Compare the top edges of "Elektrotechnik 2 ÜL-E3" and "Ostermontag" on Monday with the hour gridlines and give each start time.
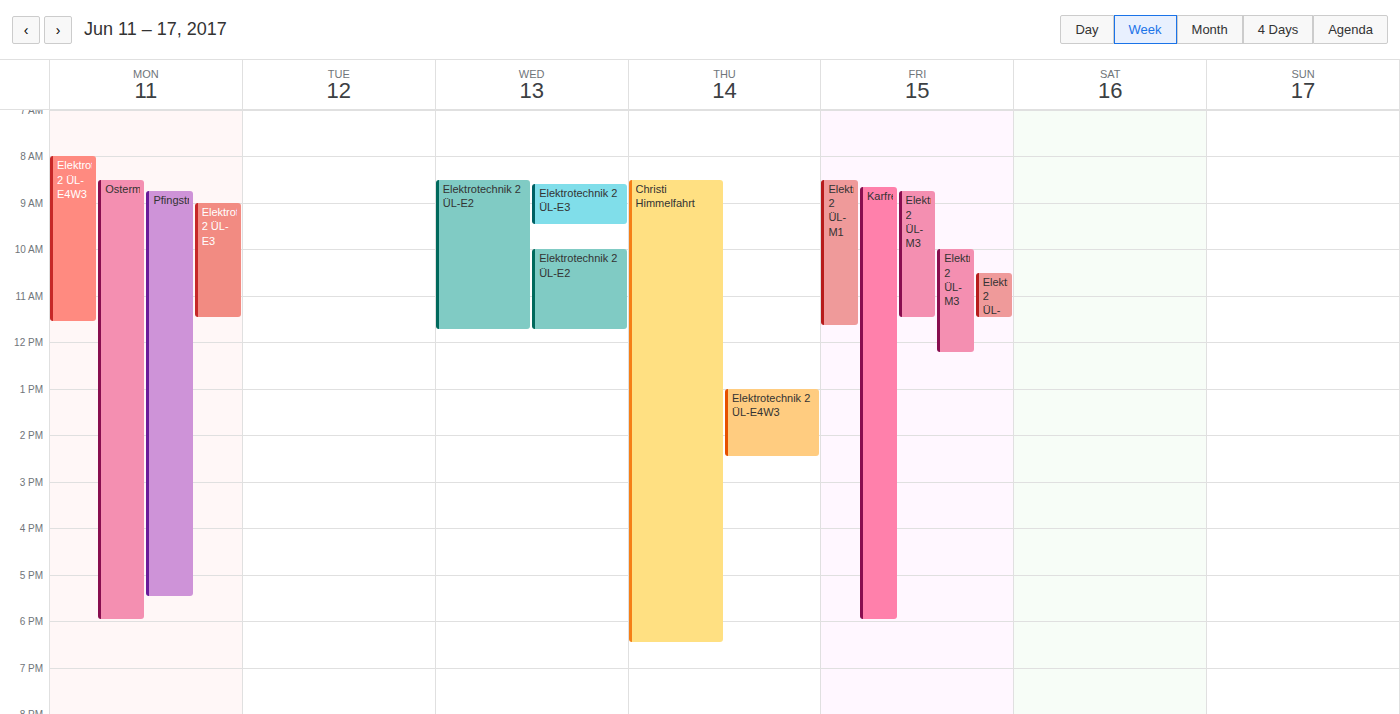
"Elektrotechnik 2 ÜL-E3": 09:00, exactly on the 09:00 line. "Ostermontag": 08:30, halfway between the 08:00 and 09:00 lines.